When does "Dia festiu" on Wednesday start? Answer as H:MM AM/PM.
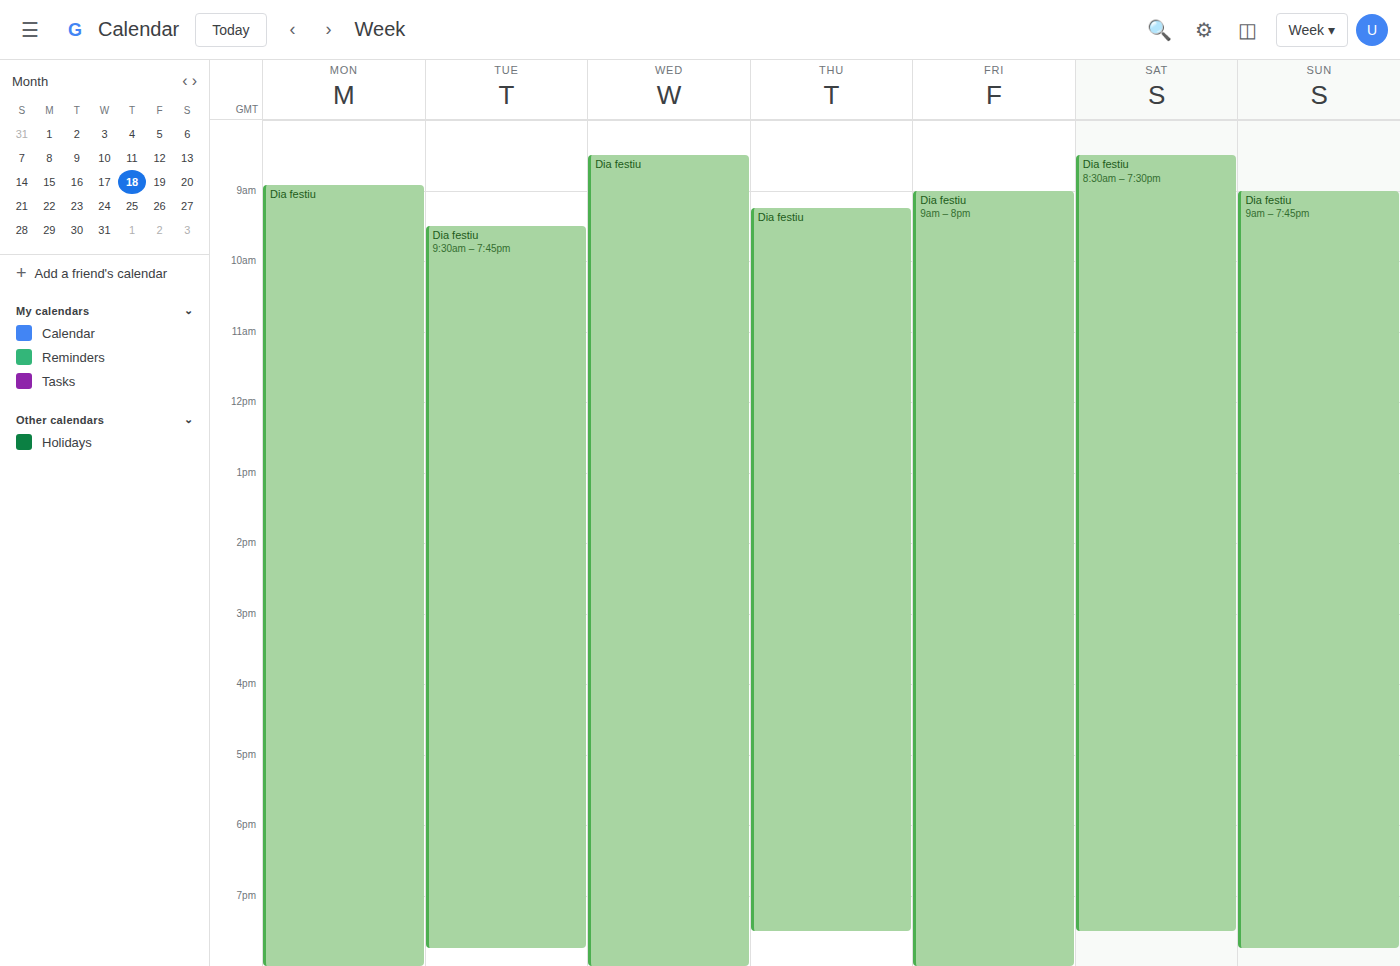
8:30 AM